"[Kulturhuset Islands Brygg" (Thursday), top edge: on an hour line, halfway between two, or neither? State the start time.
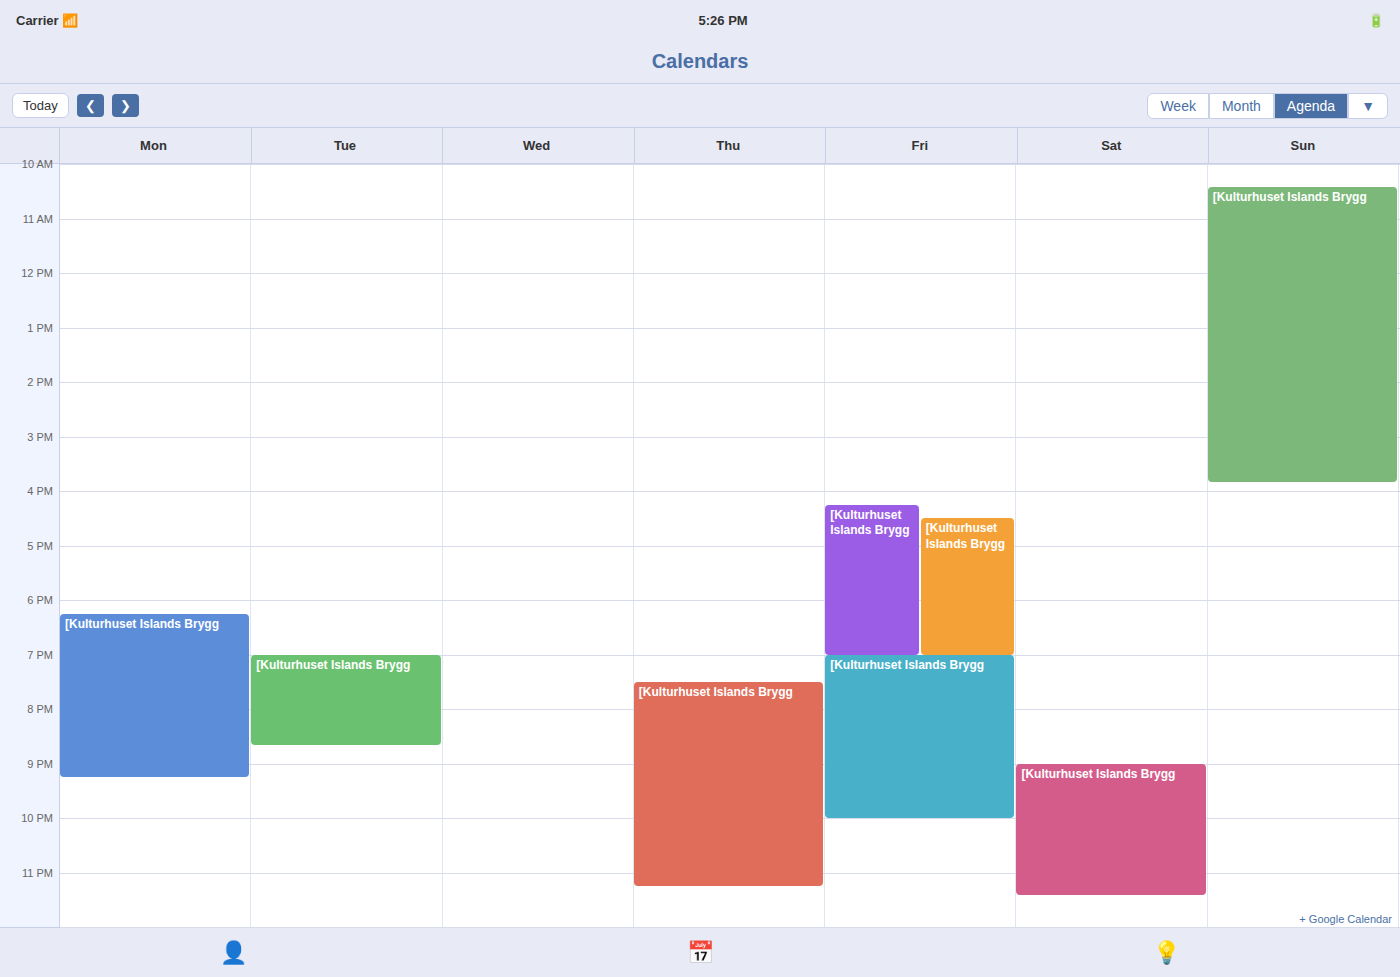
7:30 PM -- halfway between the 7 PM and 8 PM lines.